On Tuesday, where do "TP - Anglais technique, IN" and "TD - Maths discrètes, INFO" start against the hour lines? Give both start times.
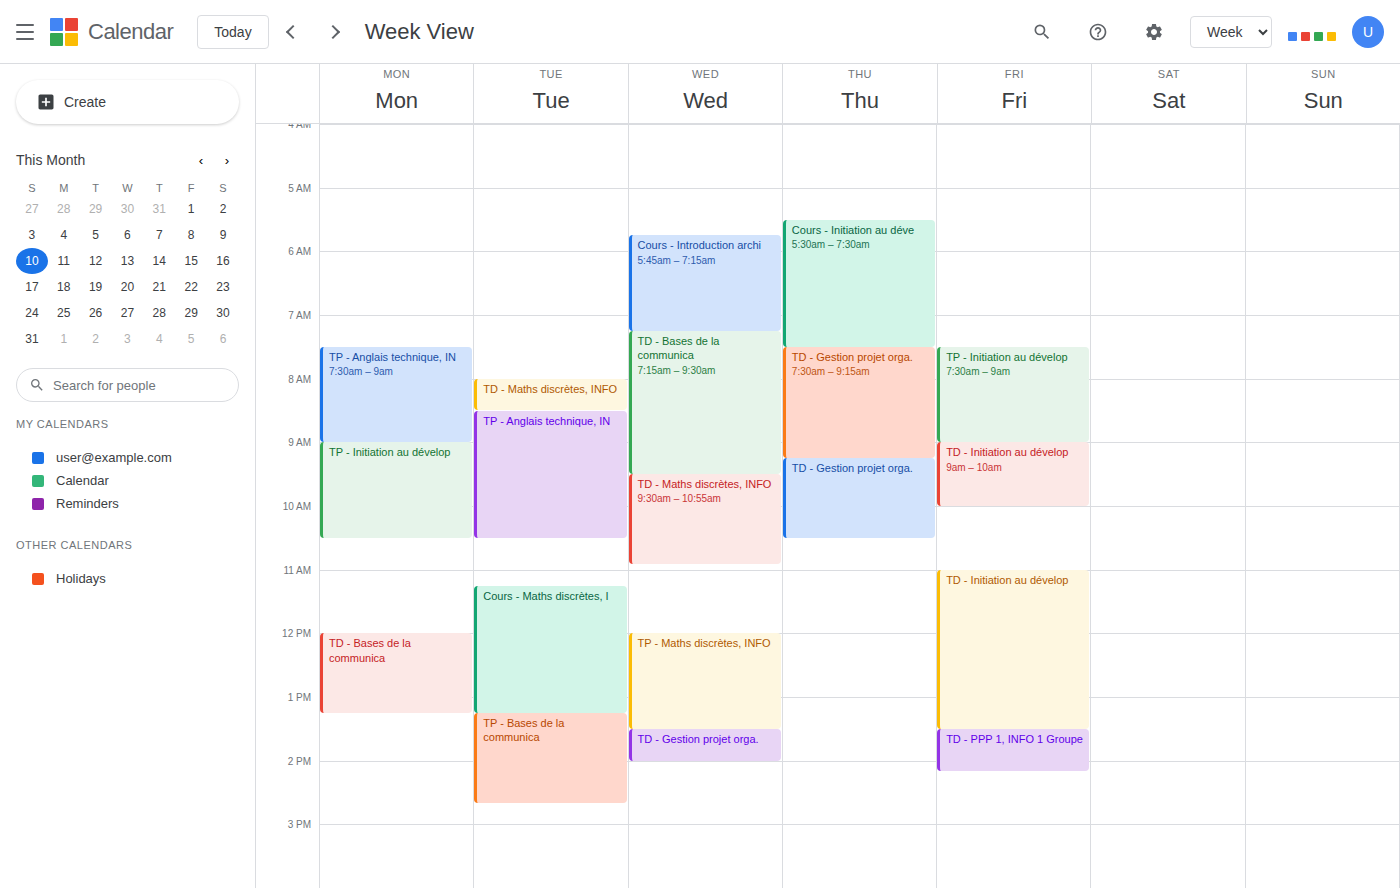
"TP - Anglais technique, IN": 8:30 AM, halfway between the 8 AM and 9 AM lines. "TD - Maths discrètes, INFO": 8:00 AM, exactly on the 8 AM line.